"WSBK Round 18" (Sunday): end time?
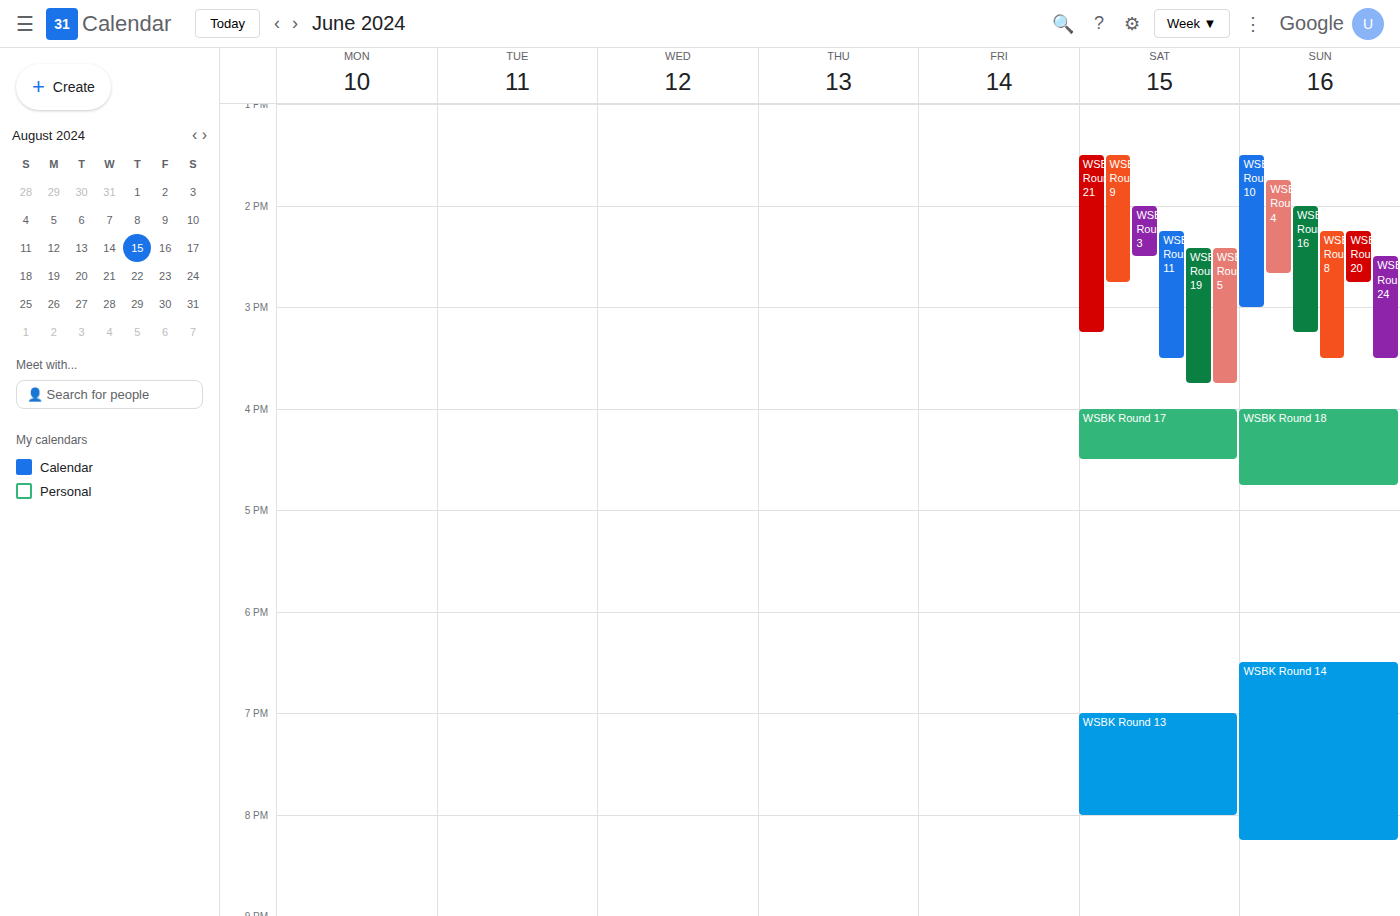
4:45 PM